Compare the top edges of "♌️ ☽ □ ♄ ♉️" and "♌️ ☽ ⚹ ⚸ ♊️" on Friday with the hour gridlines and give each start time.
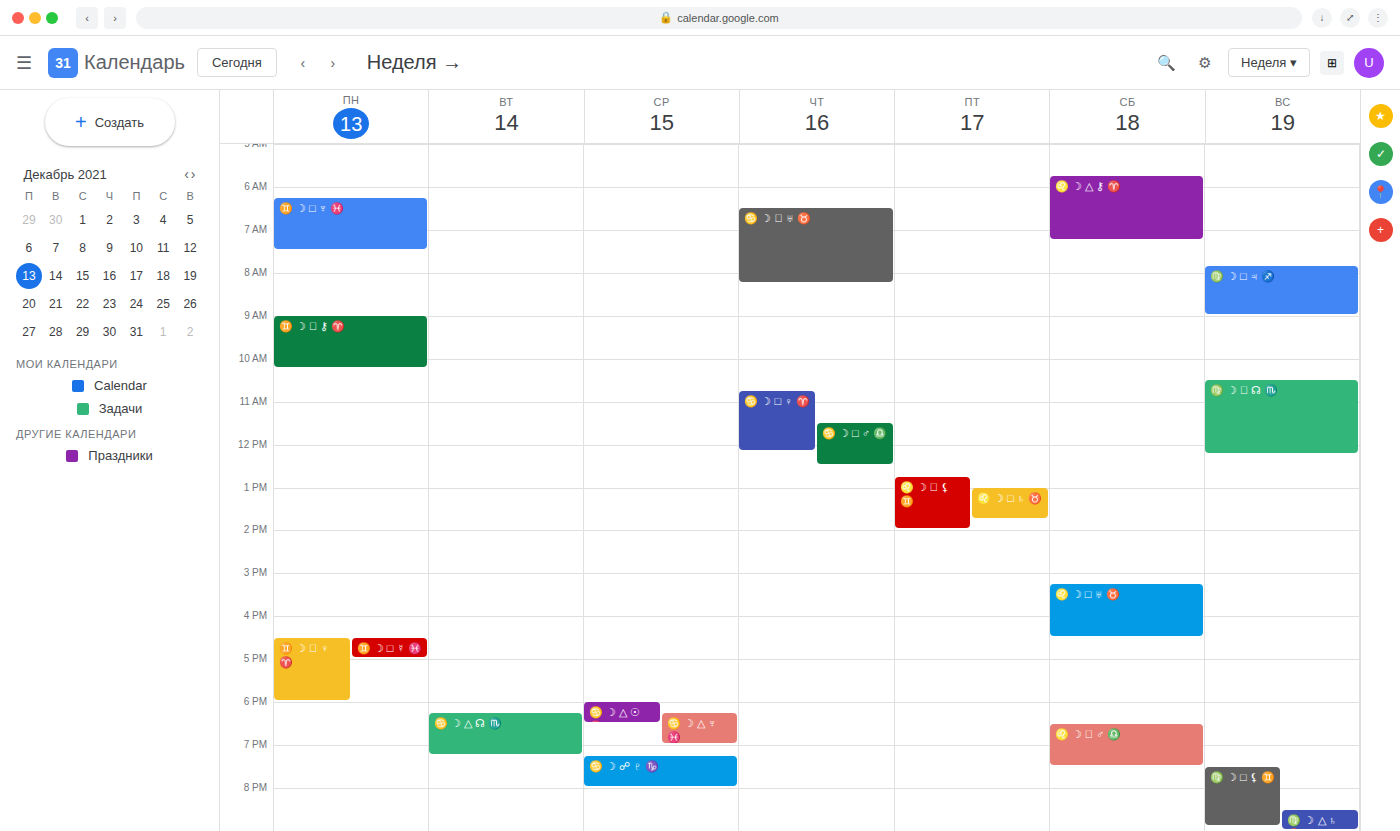
"♌️ ☽ □ ♄ ♉️": 1:00 PM, exactly on the 1 PM line. "♌️ ☽ ⚹ ⚸ ♊️": 12:45 PM, neither: three quarters of the way from the 12 PM line to the 1 PM line.